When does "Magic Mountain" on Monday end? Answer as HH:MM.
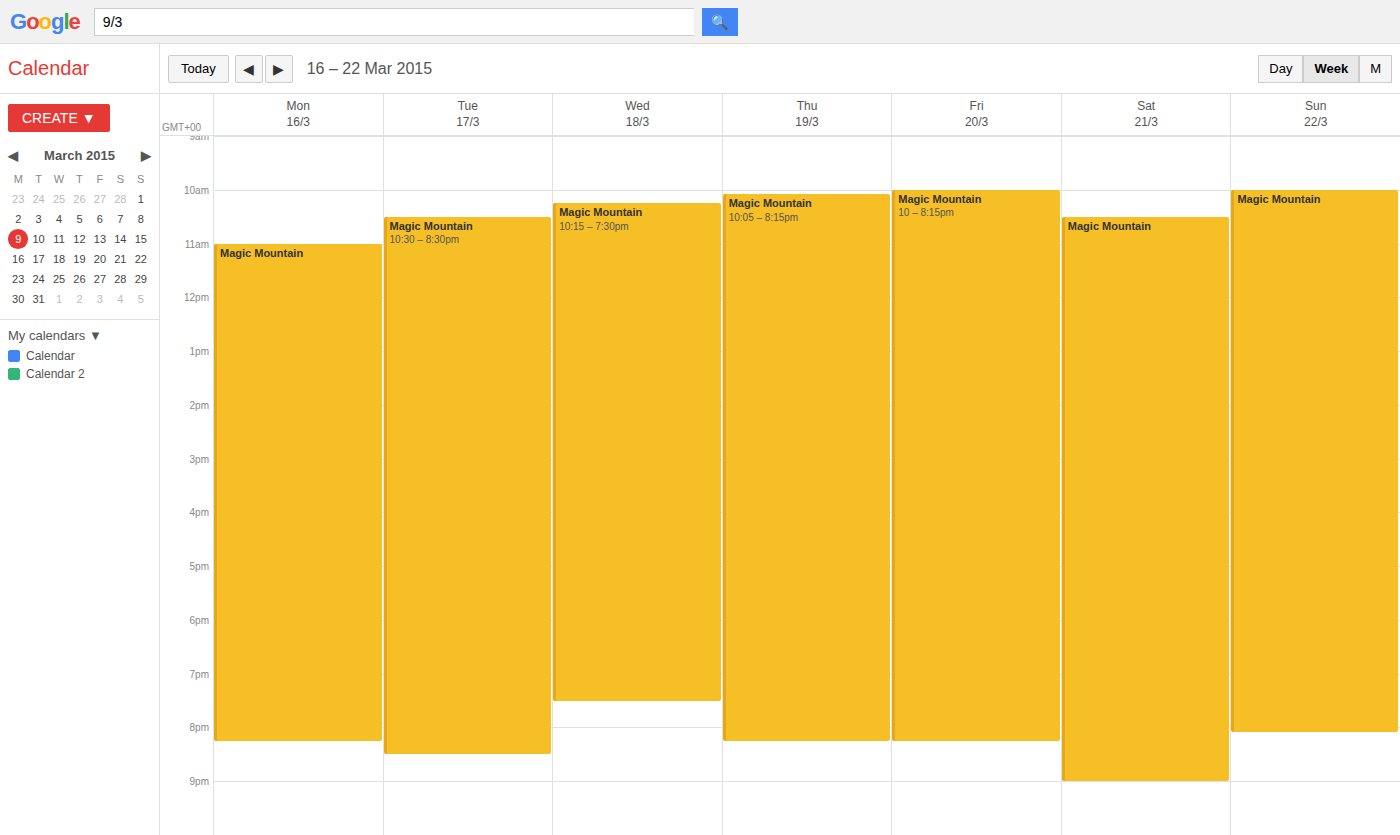
20:15